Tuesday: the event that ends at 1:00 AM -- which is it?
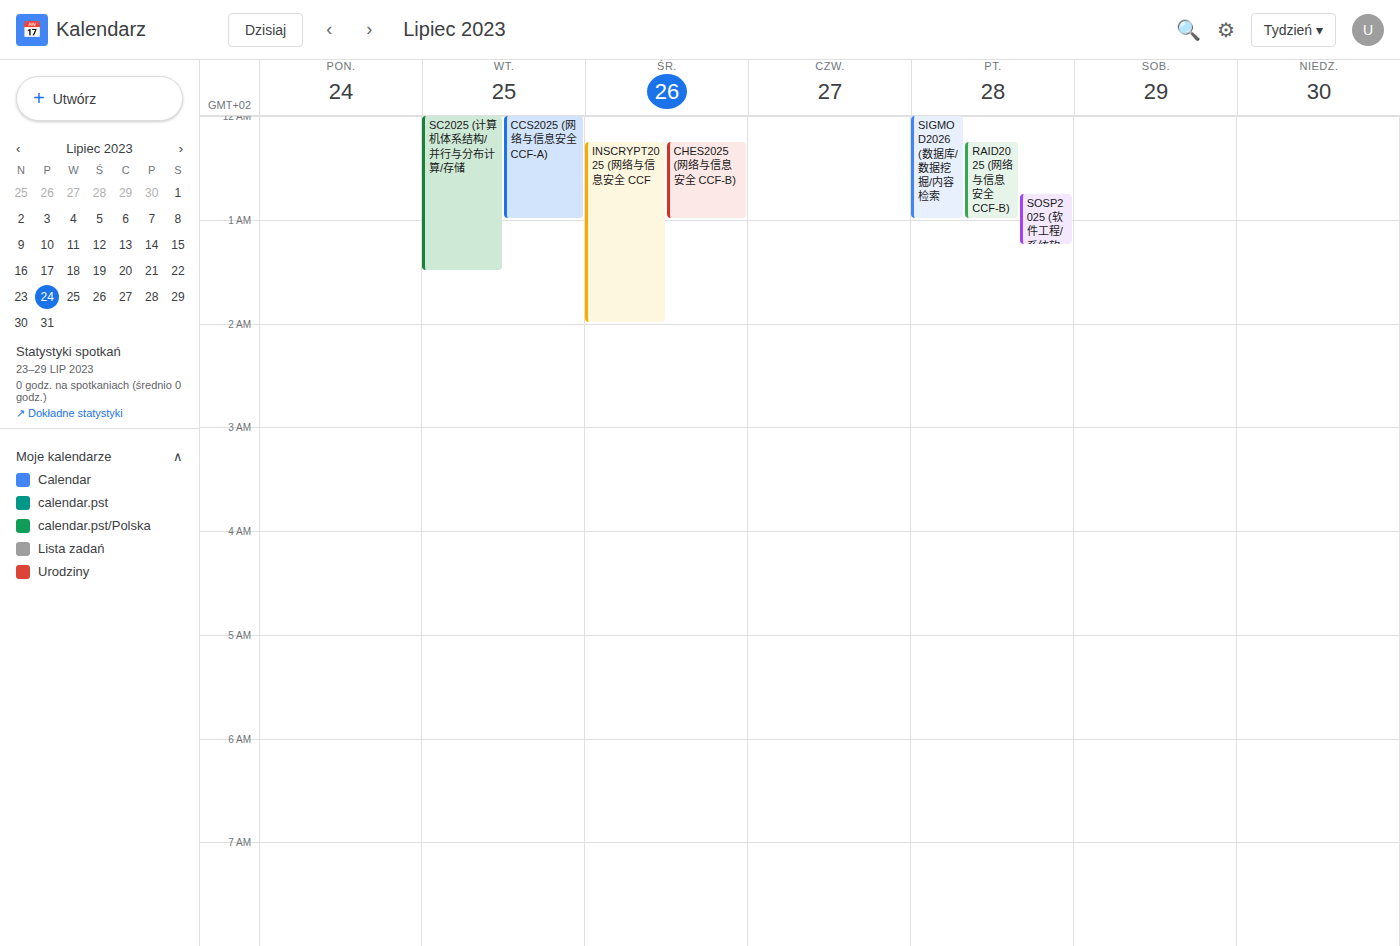
"CCS2025 (网络与信息安全 CCF-A)"